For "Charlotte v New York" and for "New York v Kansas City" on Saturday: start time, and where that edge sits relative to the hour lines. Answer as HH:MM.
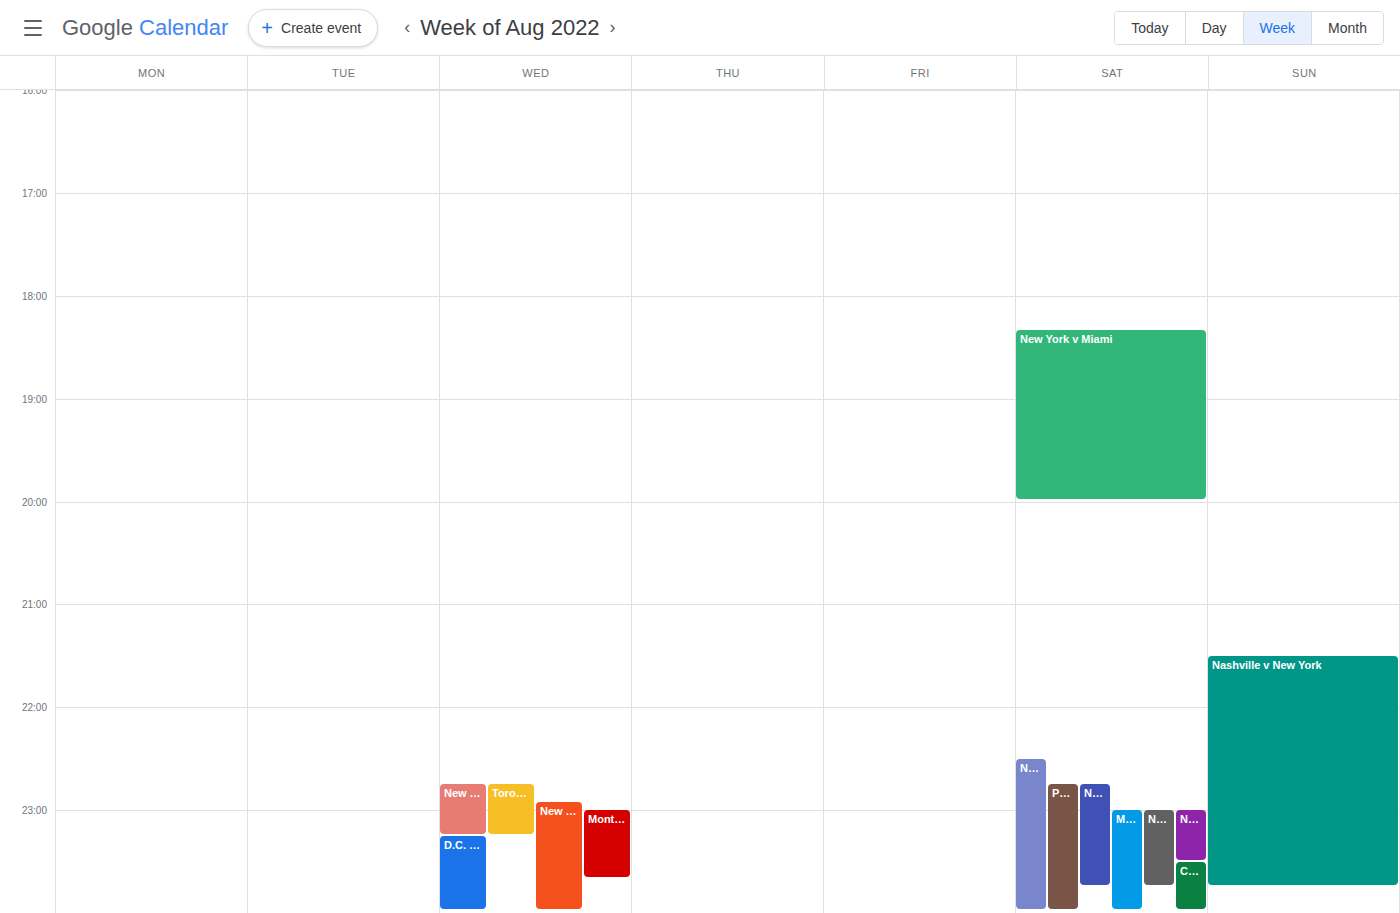
"Charlotte v New York": 23:30, halfway between the 23:00 and 24:00 lines. "New York v Kansas City": 22:30, halfway between the 22:00 and 23:00 lines.